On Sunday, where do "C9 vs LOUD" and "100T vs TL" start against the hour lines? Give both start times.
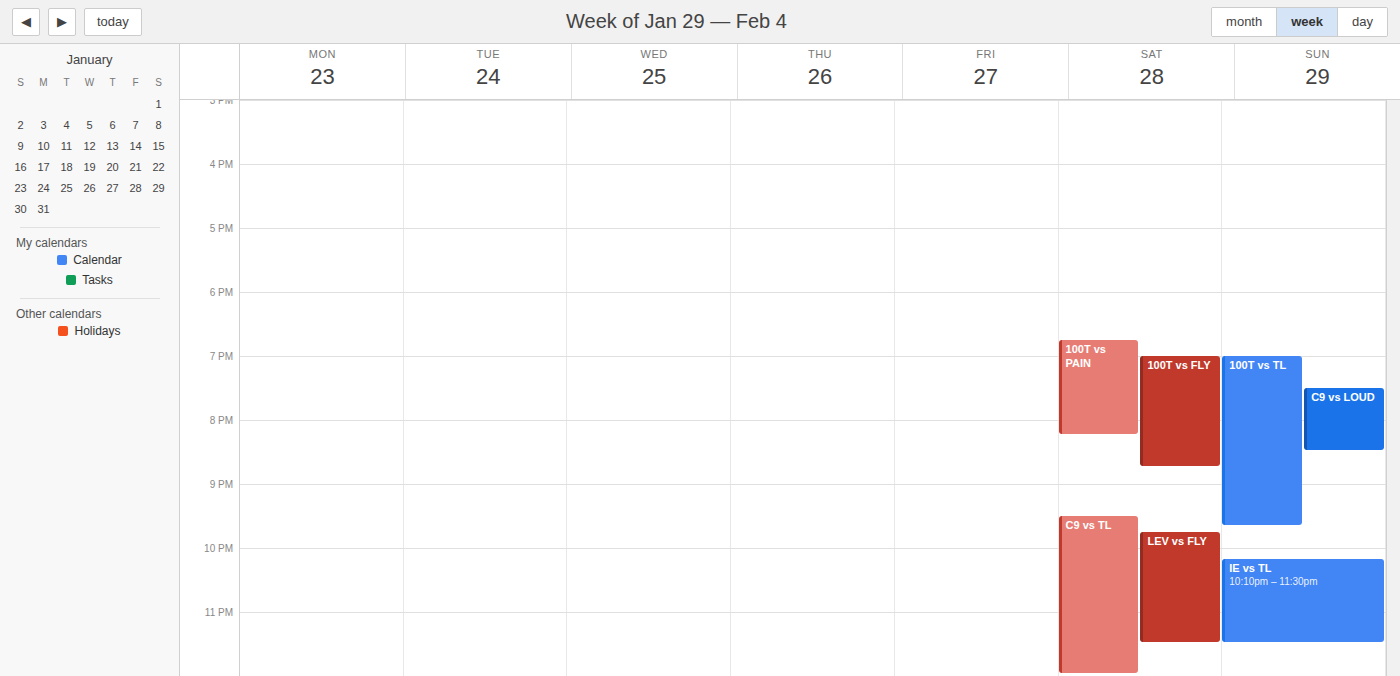
"C9 vs LOUD": 7:30 PM, halfway between the 7 PM and 8 PM lines. "100T vs TL": 7:00 PM, exactly on the 7 PM line.